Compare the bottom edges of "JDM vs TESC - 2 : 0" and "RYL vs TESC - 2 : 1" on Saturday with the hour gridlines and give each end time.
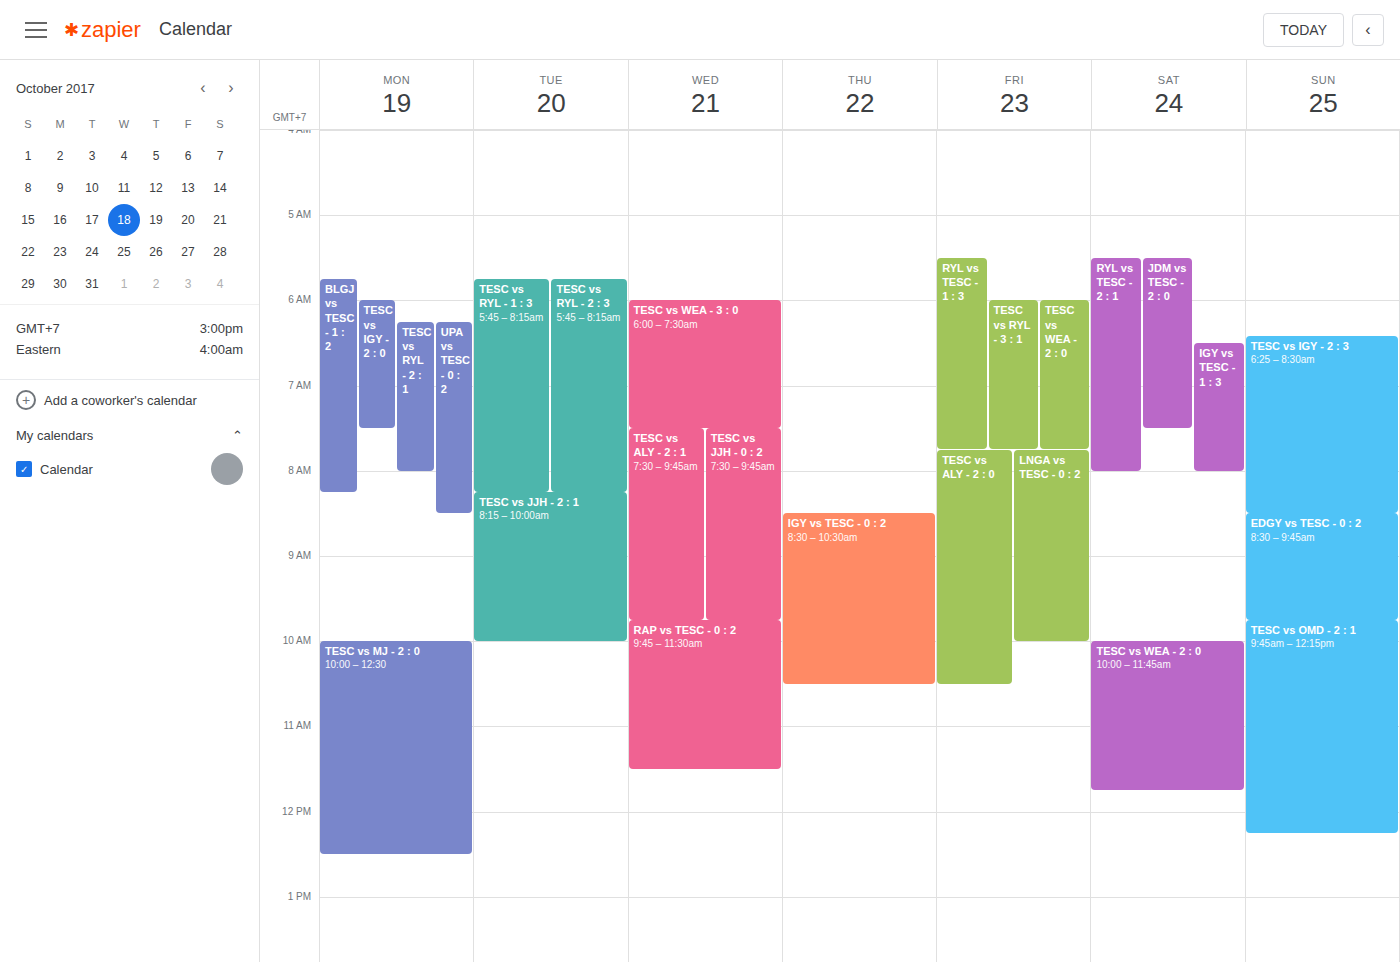
"JDM vs TESC - 2 : 0": 7:30 AM, halfway between the 7 AM and 8 AM lines. "RYL vs TESC - 2 : 1": 8:00 AM, exactly on the 8 AM line.